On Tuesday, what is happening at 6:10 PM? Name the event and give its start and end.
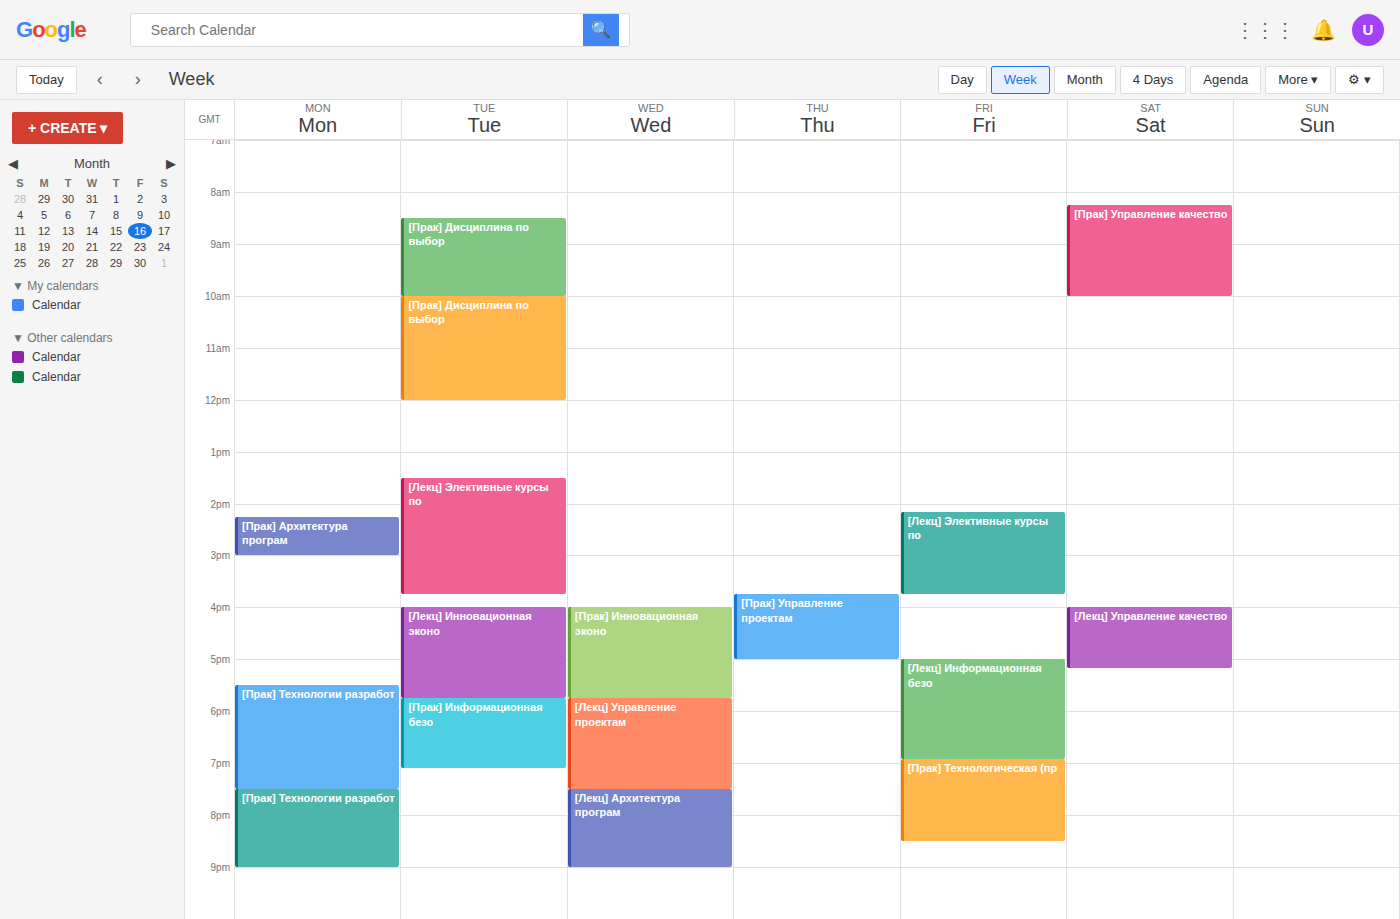
"[Прак] Информационная безо", 5:45 PM to 7:05 PM